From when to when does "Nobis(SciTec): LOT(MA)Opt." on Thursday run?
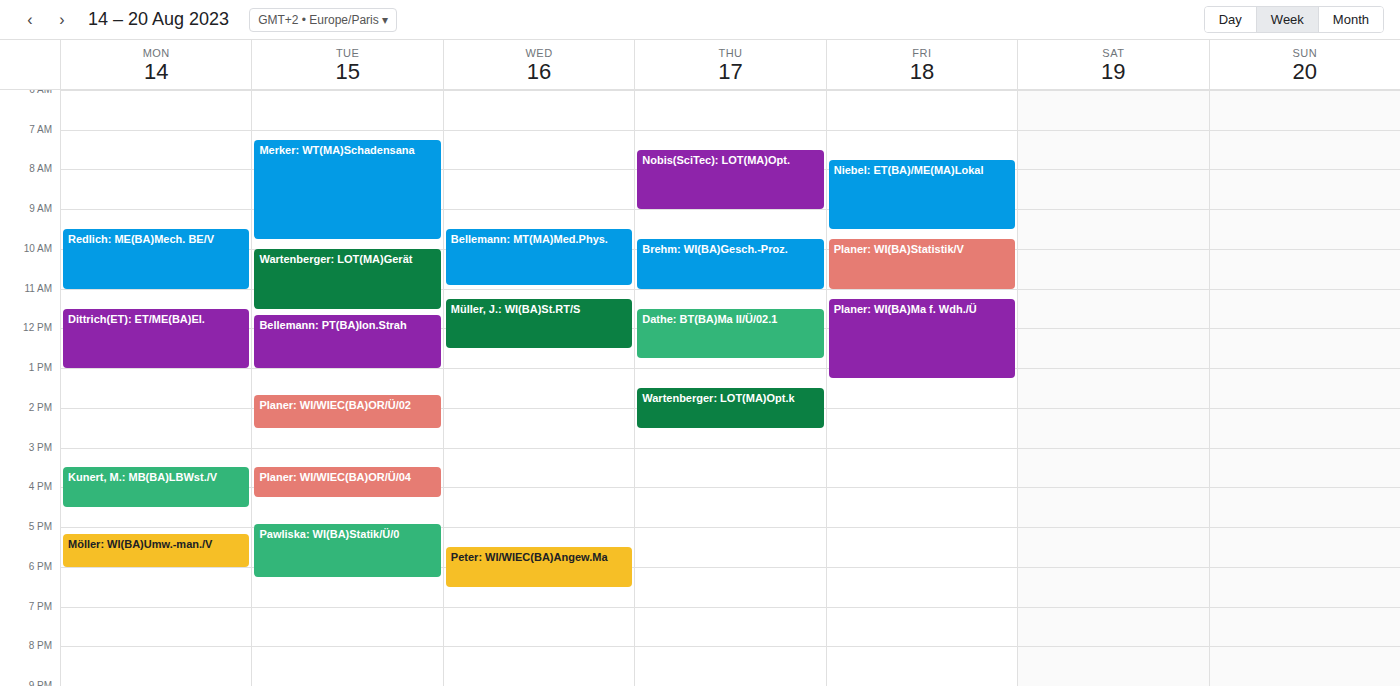
7:30 AM to 9:00 AM